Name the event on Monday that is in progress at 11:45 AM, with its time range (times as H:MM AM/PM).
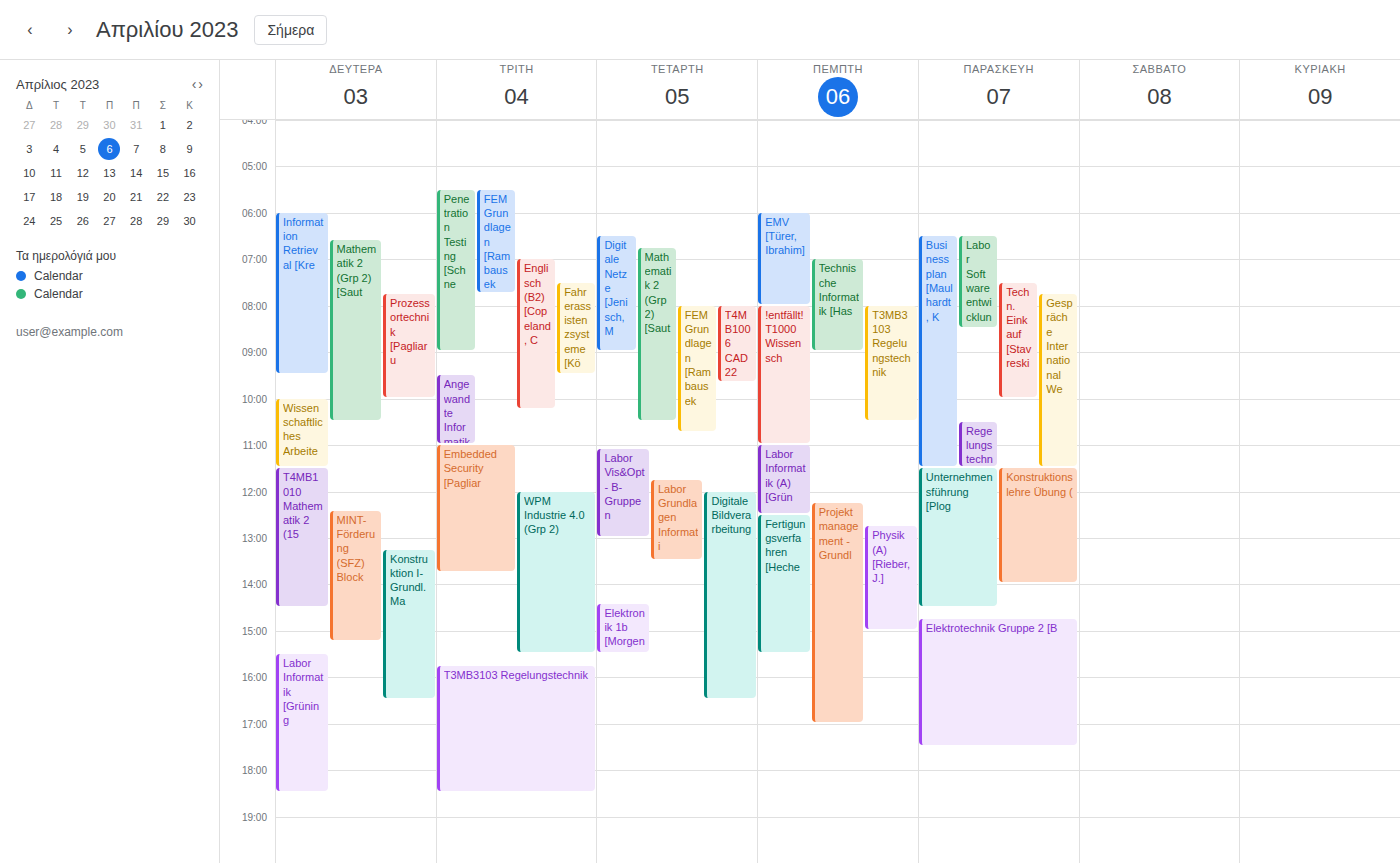
"T4MB1010 Mathematik 2 (15", 11:30 AM to 2:30 PM